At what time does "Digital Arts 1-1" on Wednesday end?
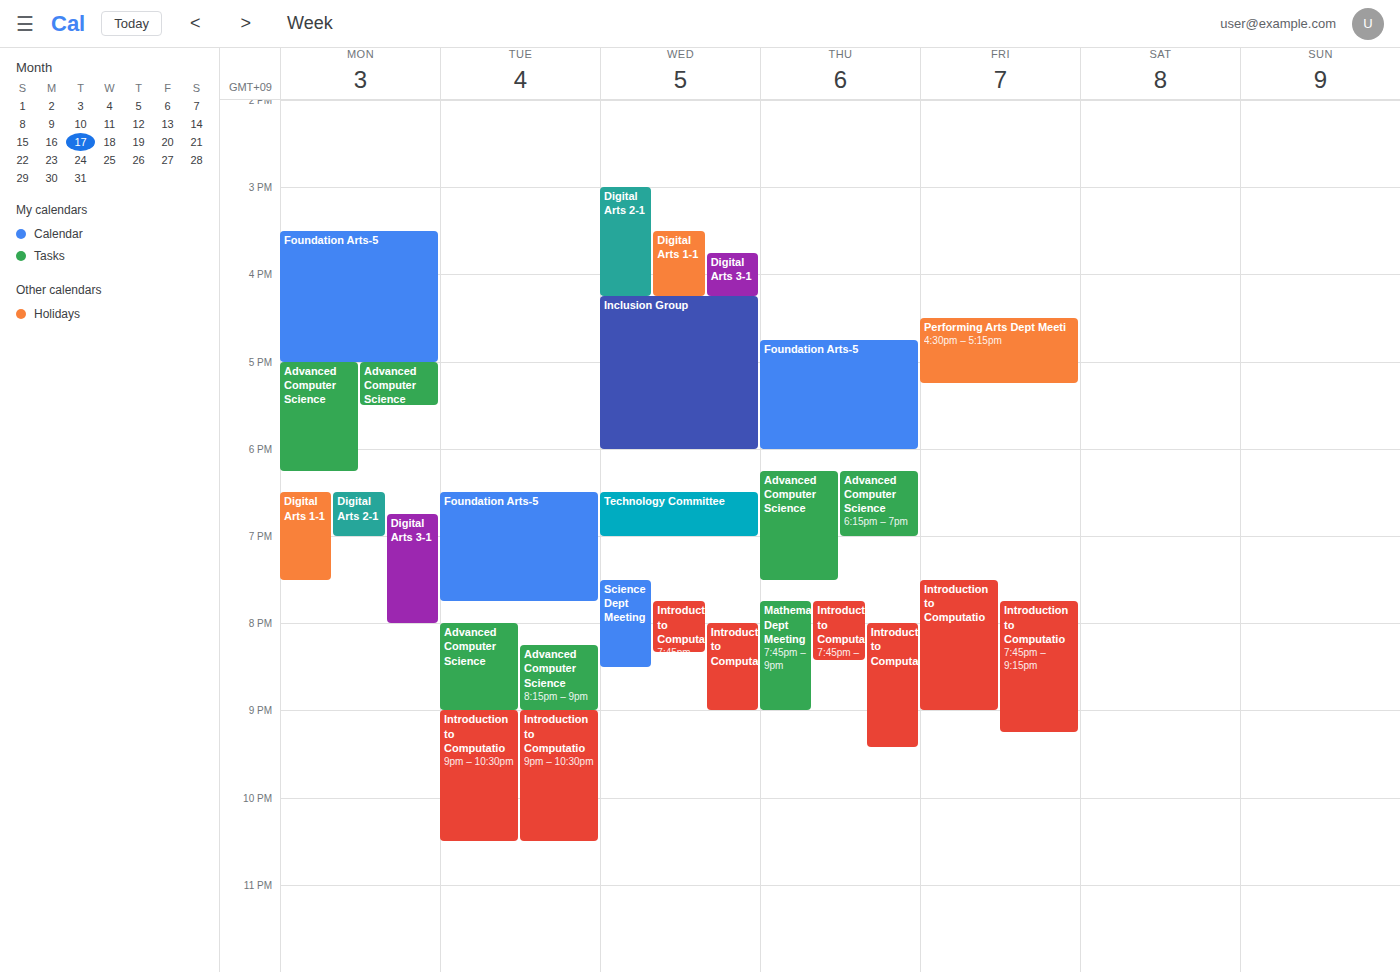
4:15 PM